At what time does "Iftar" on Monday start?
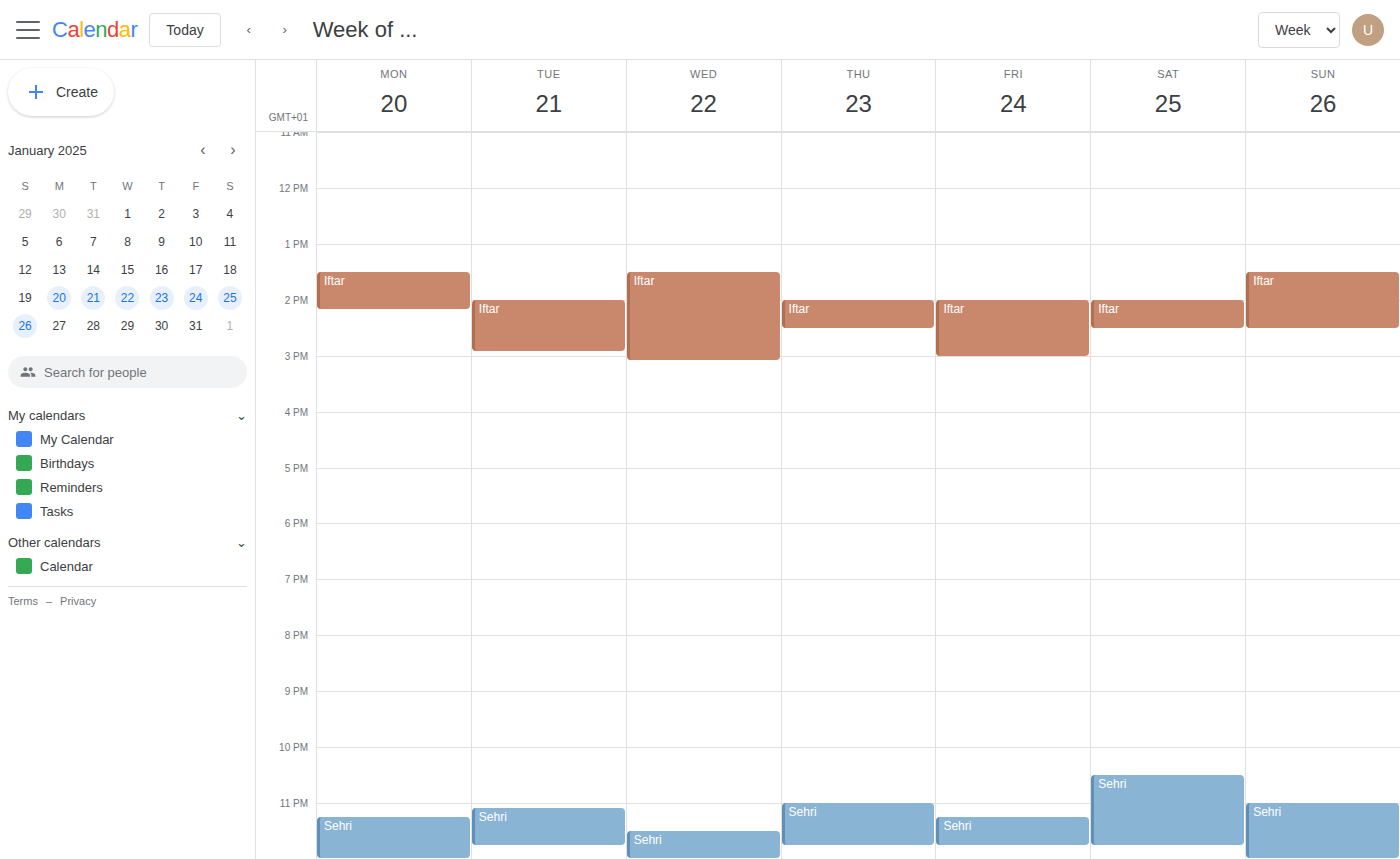
13:30